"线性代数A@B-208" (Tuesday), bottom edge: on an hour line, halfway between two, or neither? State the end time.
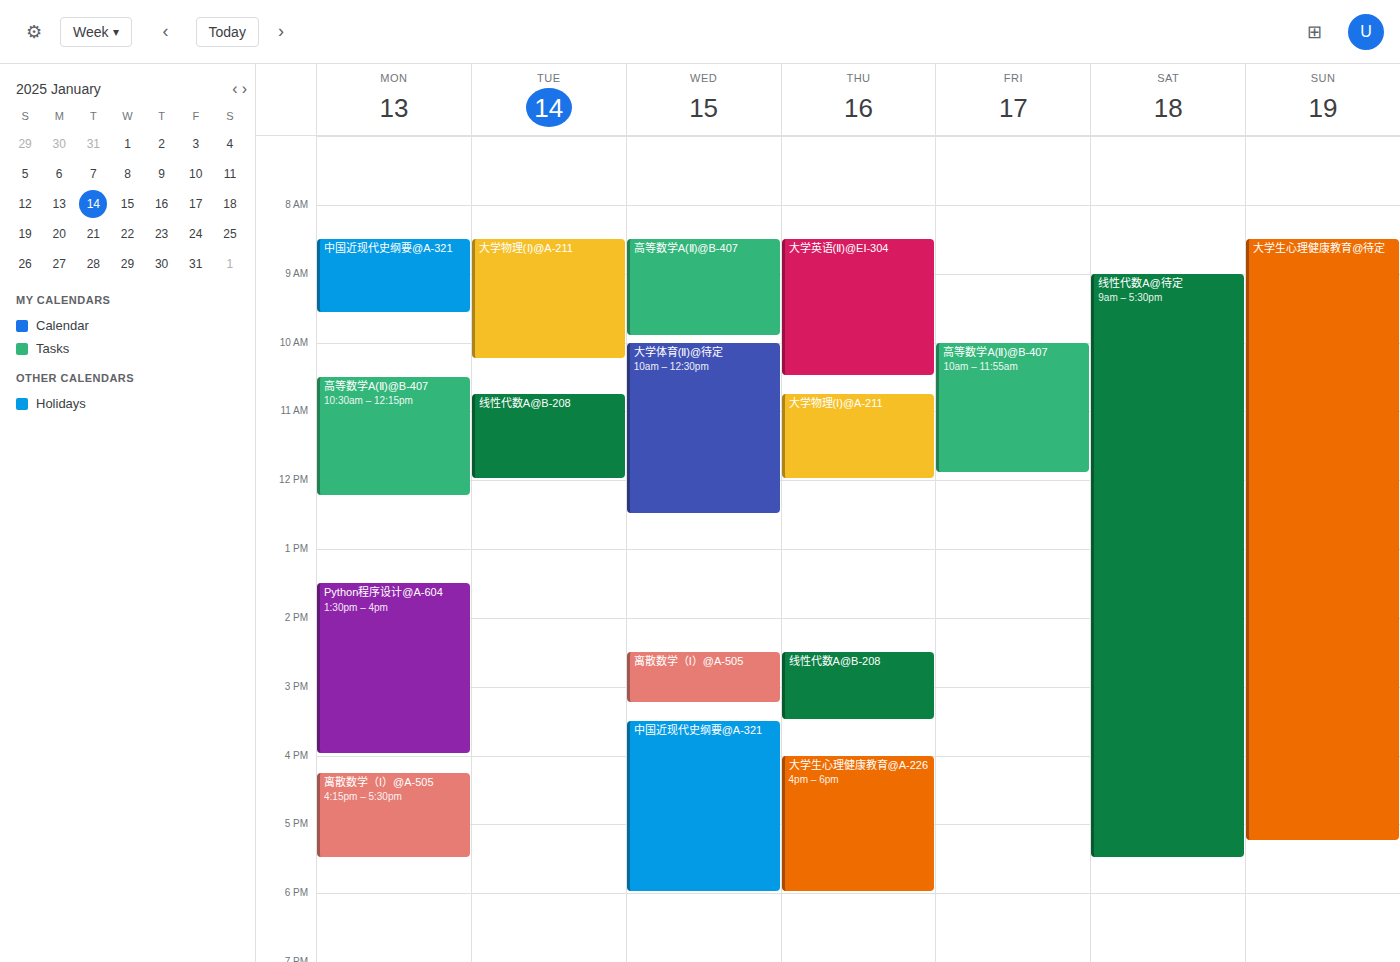
12:00 PM -- exactly on the 12 PM line.